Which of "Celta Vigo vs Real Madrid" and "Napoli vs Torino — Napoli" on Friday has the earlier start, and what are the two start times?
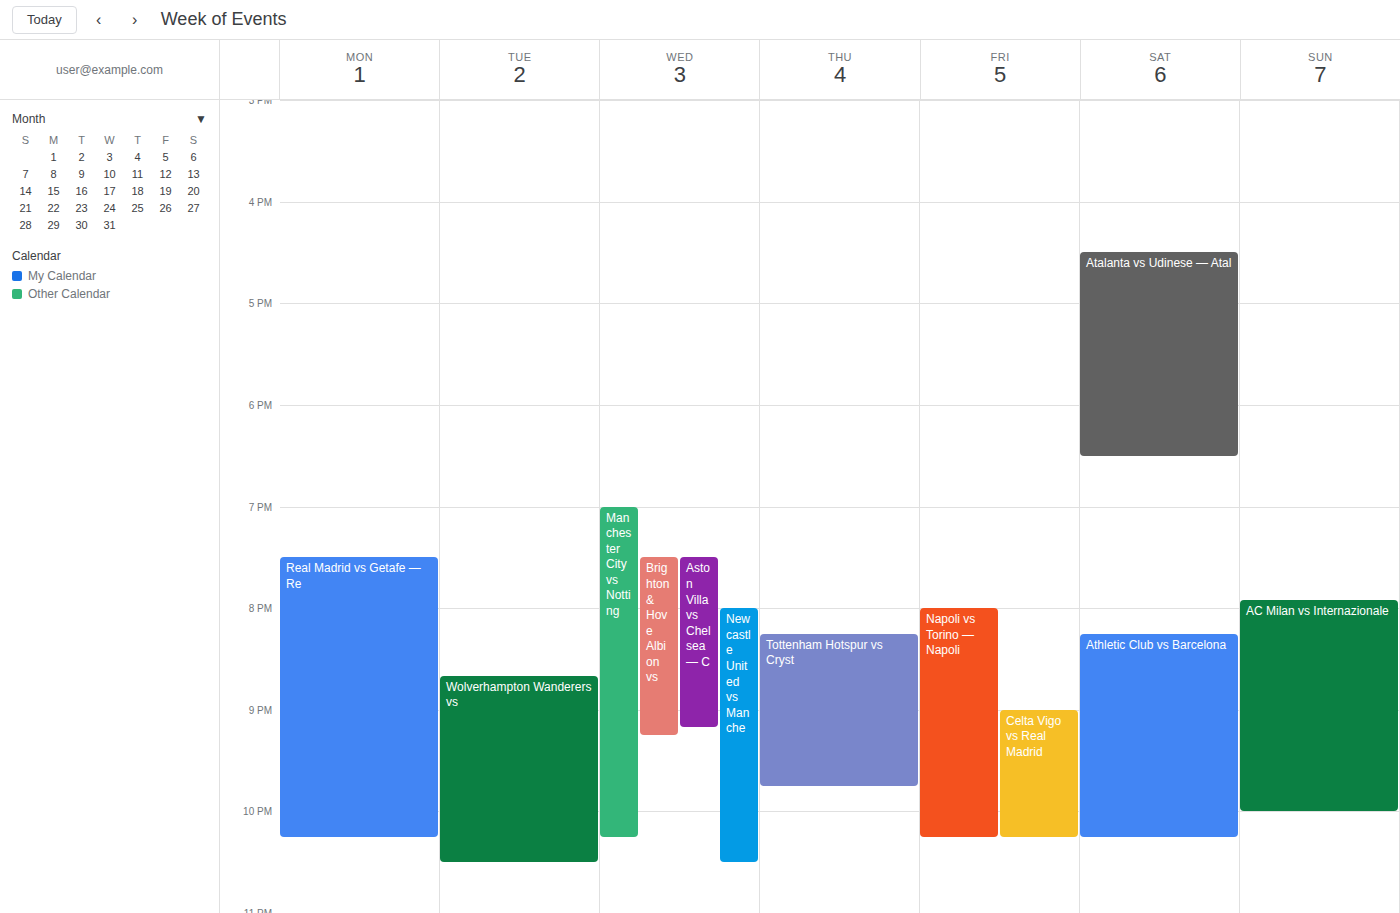
"Napoli vs Torino — Napoli" 8:00 PM; "Celta Vigo vs Real Madrid" 9:00 PM.